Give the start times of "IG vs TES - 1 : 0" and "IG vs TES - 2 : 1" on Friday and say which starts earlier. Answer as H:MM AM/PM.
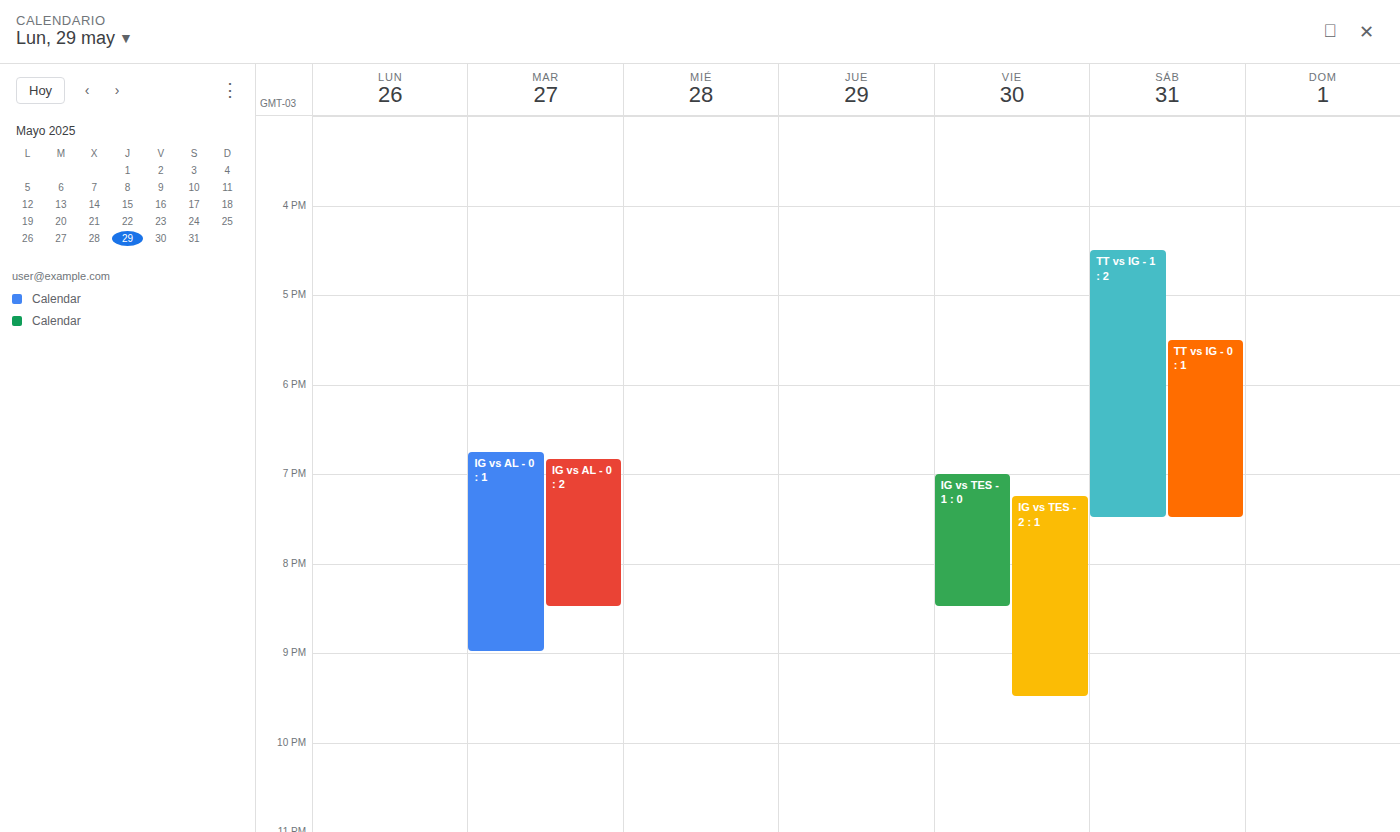
"IG vs TES - 1 : 0" 7:00 PM; "IG vs TES - 2 : 1" 7:15 PM.